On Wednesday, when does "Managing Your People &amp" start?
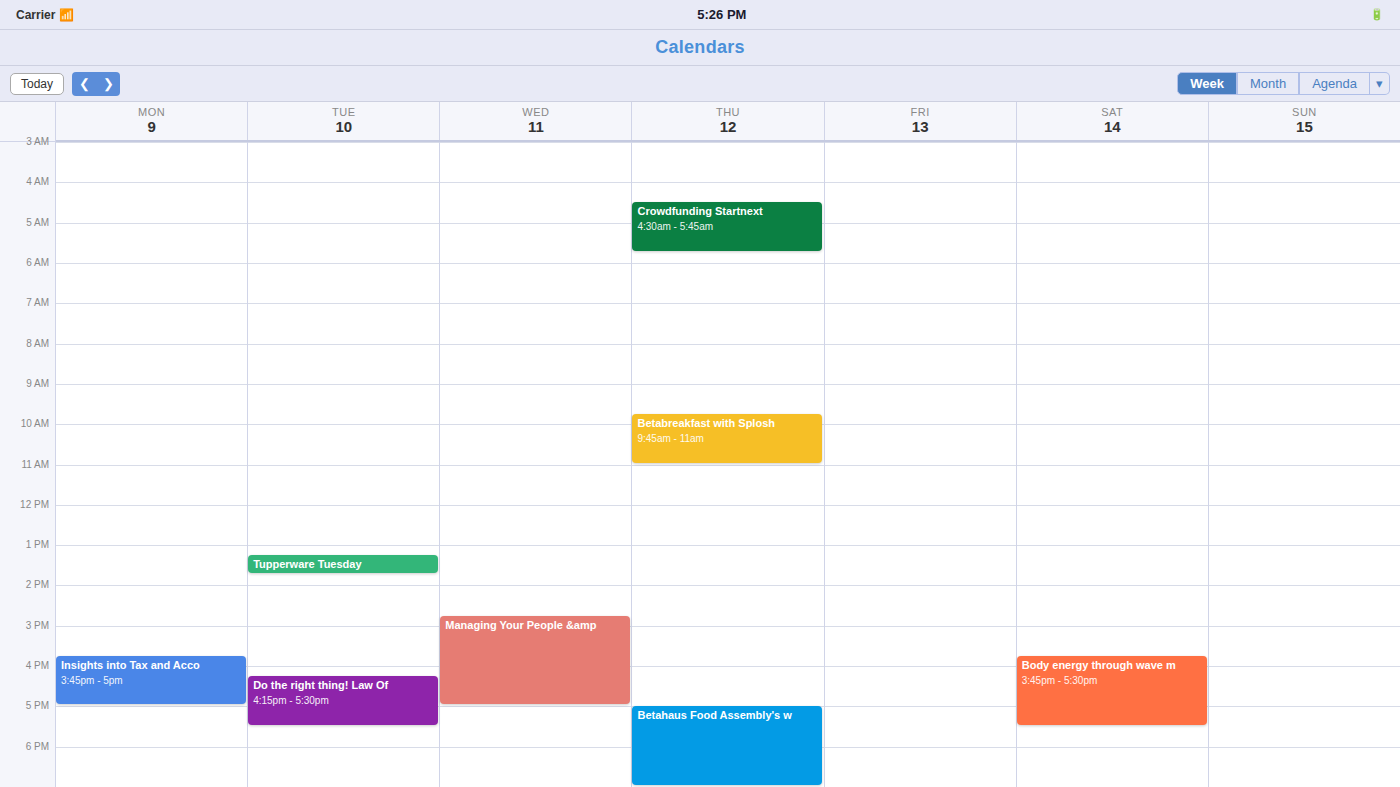
2:45 PM